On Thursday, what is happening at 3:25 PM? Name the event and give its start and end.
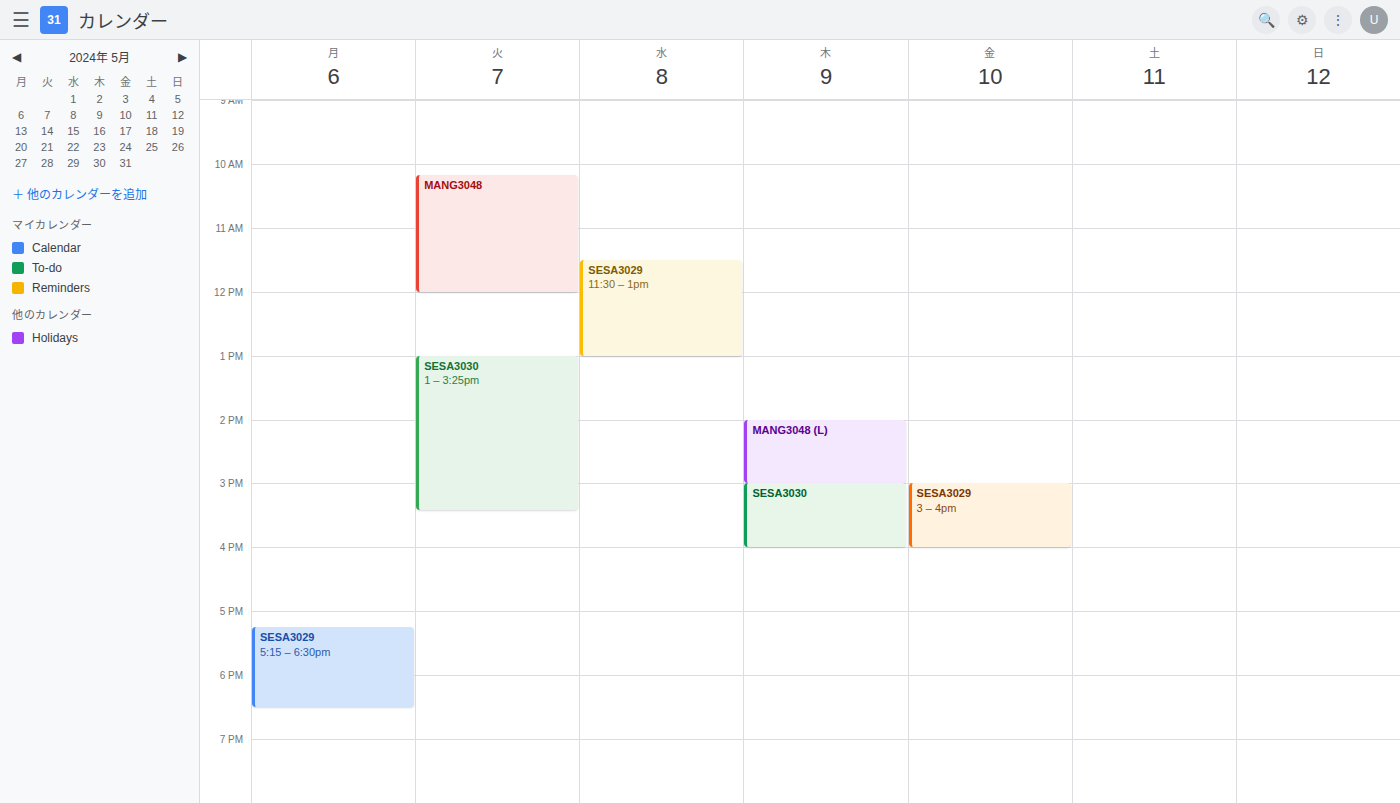
"SESA3030", 3:00 PM to 4:00 PM